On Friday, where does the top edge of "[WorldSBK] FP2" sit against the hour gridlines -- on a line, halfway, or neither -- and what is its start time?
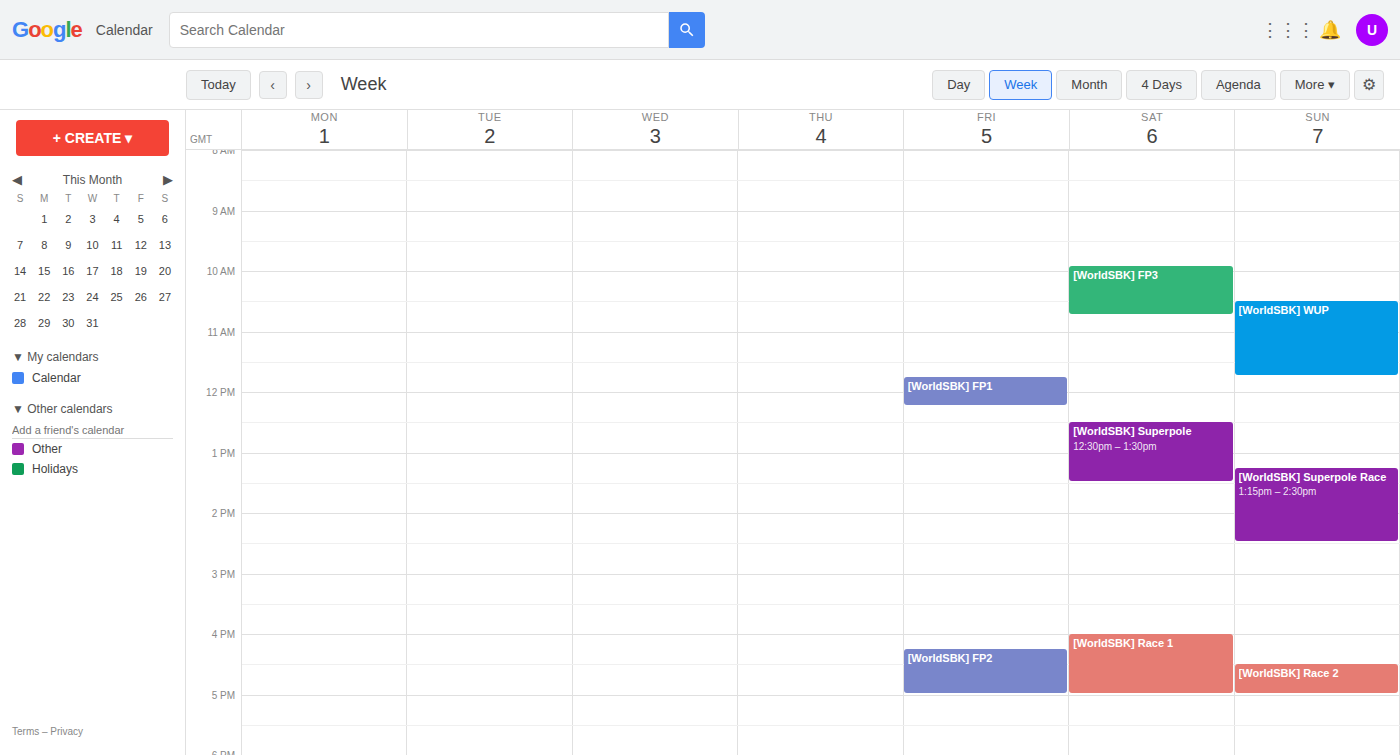
4:15 PM -- neither: a quarter of the way from the 4 PM line to the 5 PM line.